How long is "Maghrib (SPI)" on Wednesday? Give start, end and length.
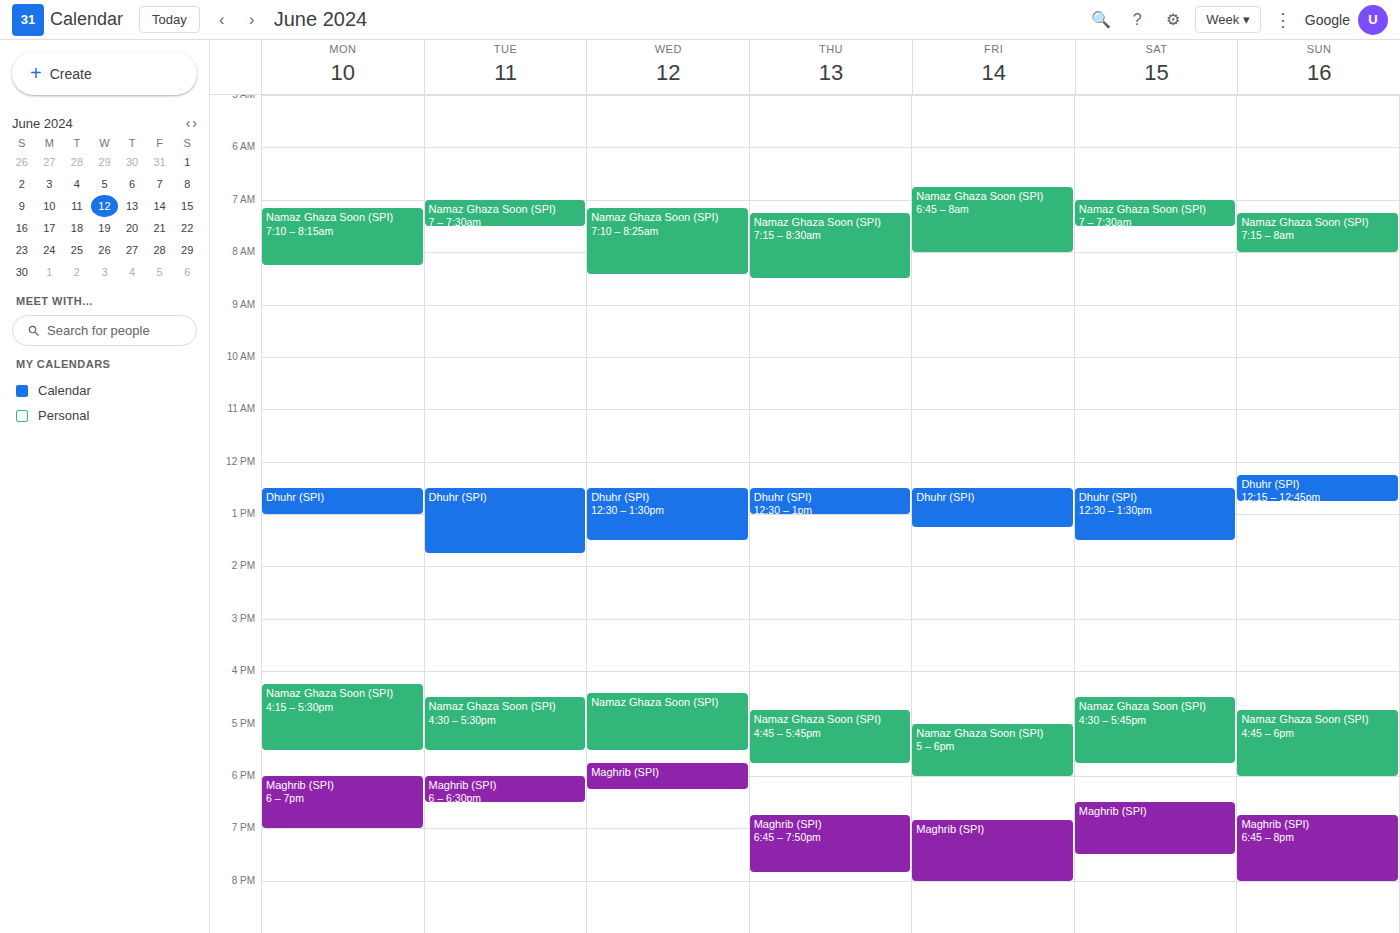
5:45 PM to 6:15 PM, 30 minutes